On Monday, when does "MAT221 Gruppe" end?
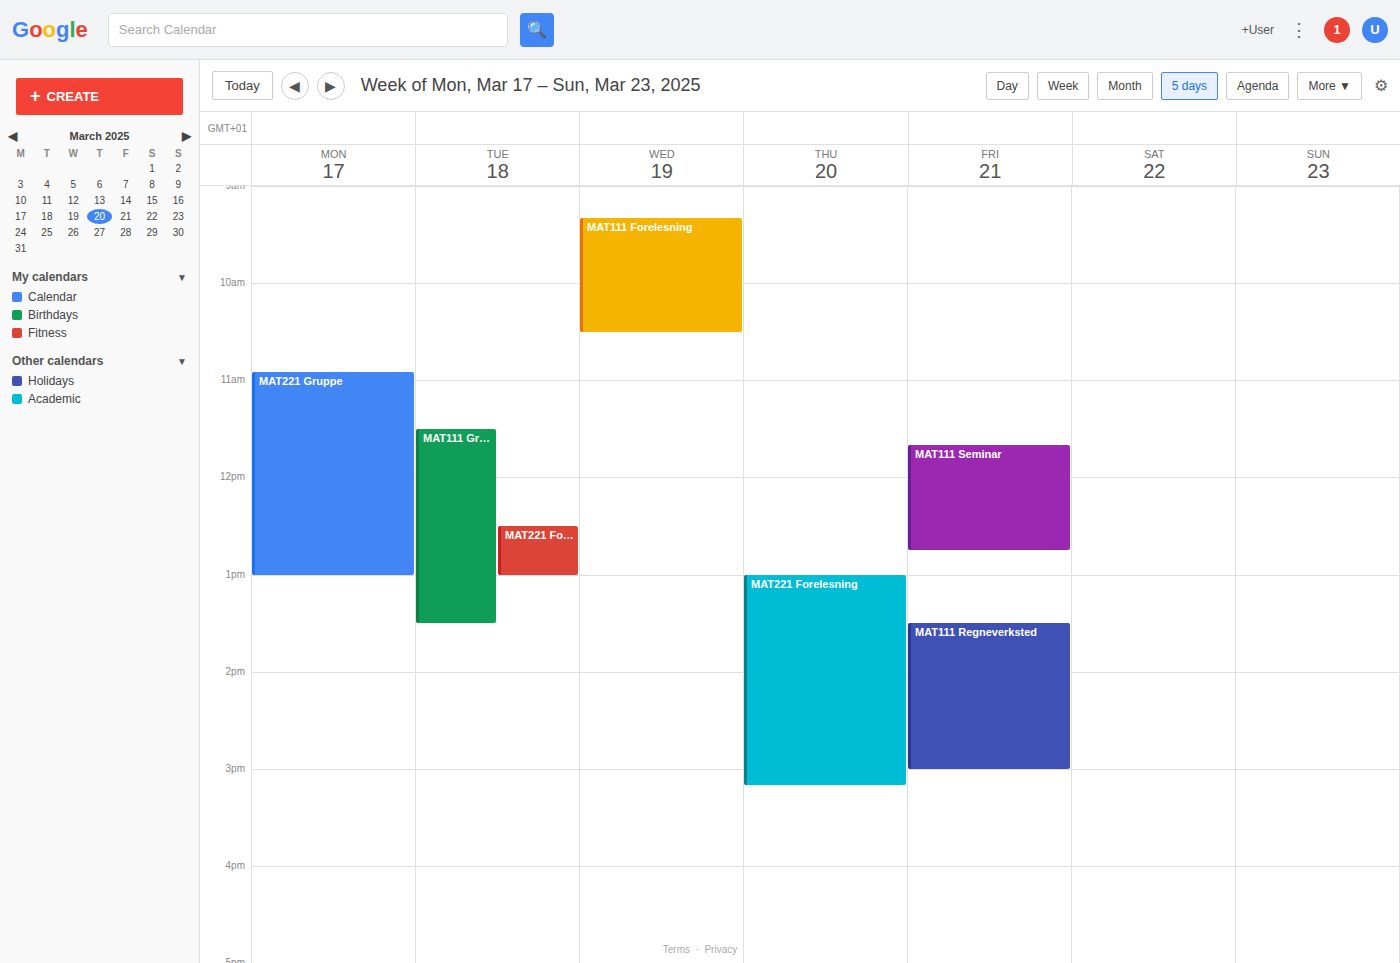
13:00